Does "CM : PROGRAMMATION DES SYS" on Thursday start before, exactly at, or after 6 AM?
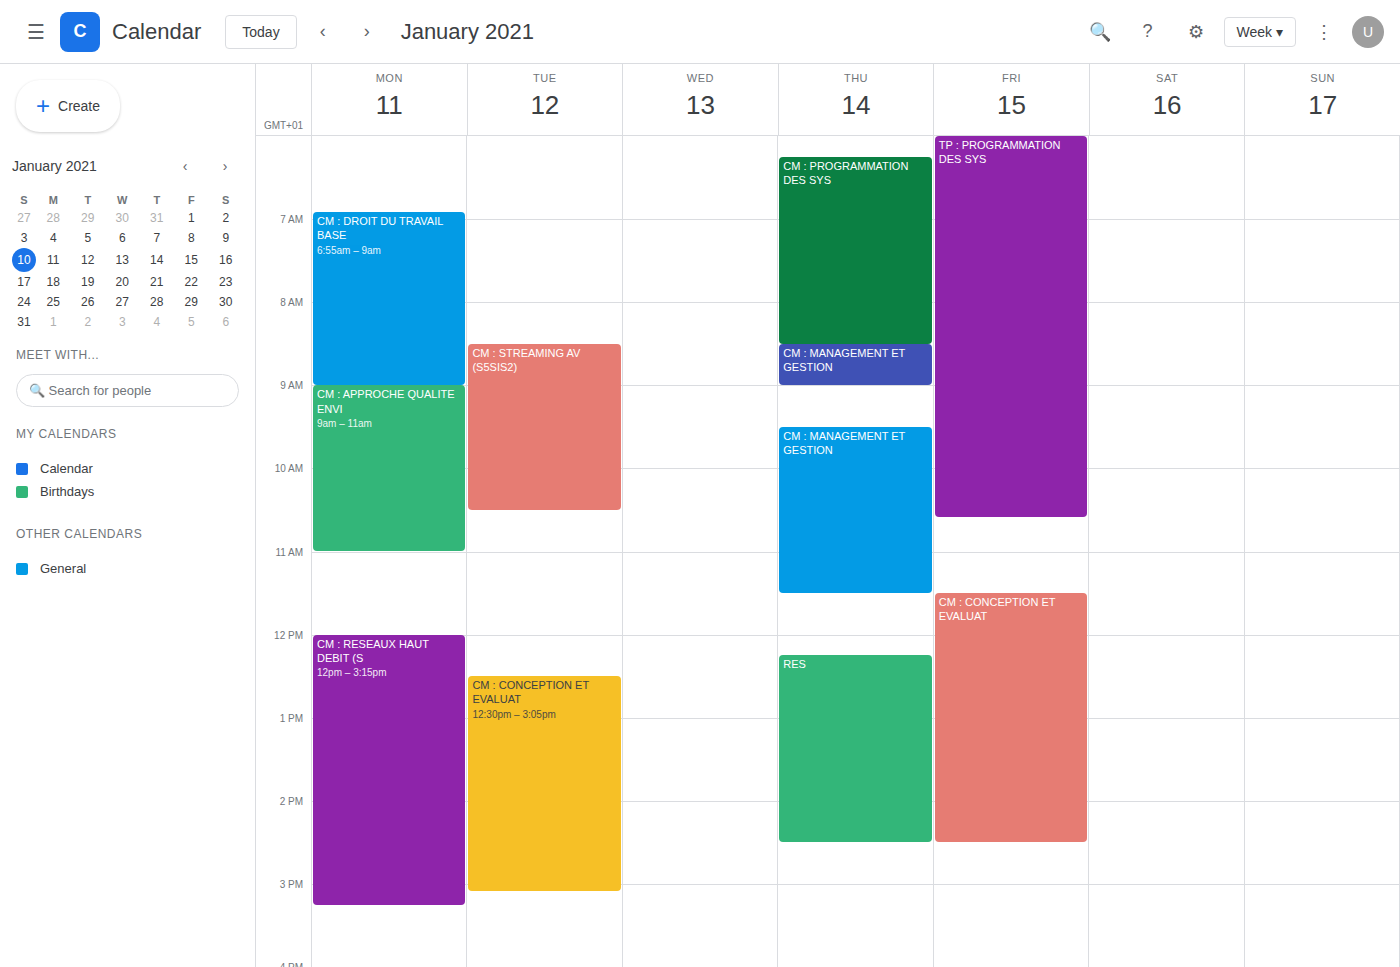
6:15 AM -- after 6 AM, 15 minutes below the 6 AM line.